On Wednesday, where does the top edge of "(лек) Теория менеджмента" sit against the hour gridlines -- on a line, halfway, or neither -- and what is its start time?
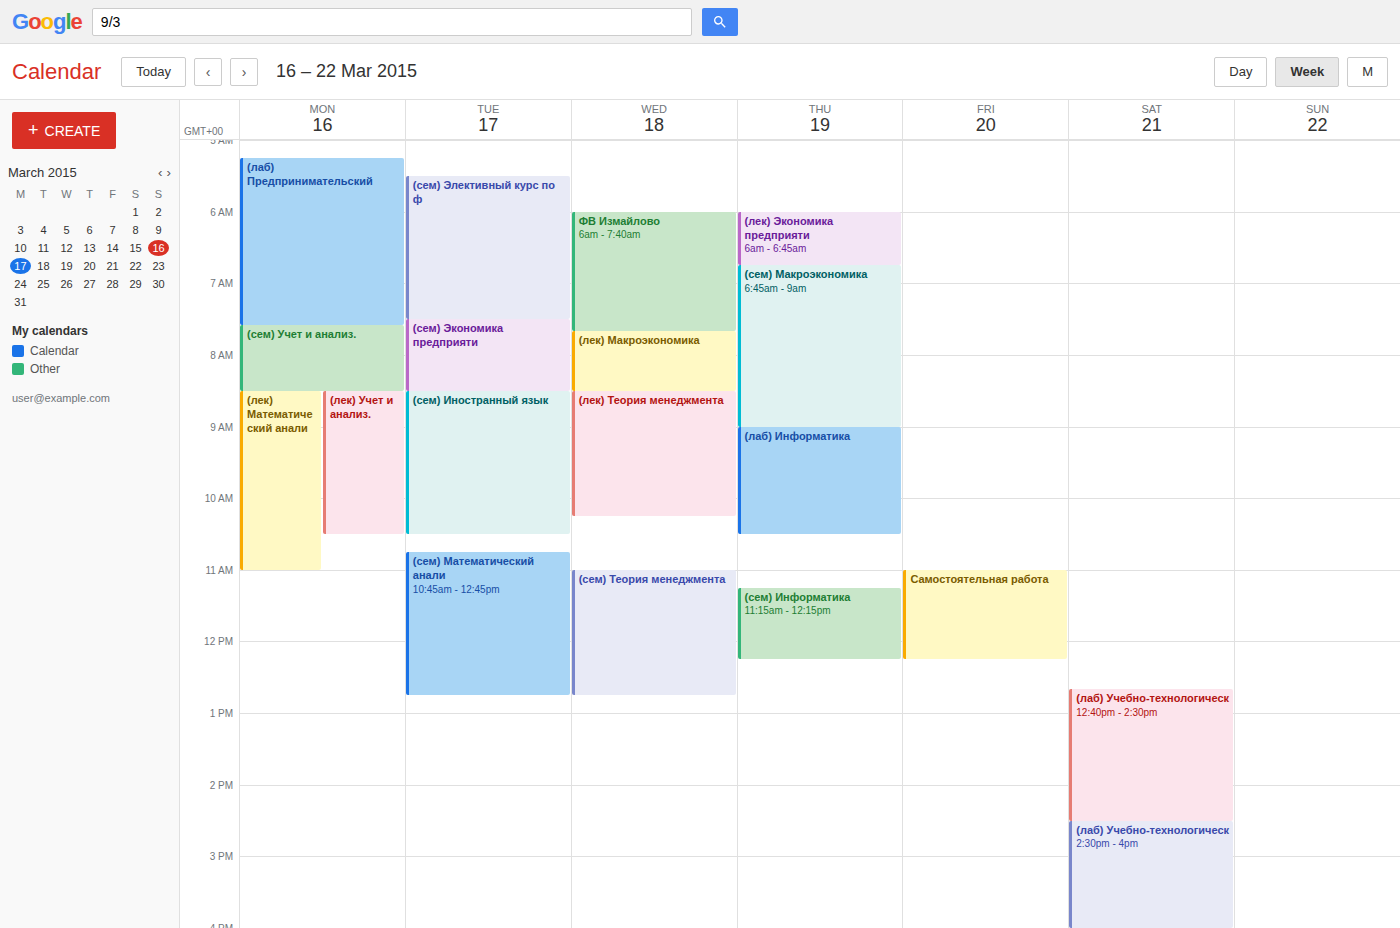
8:30 AM -- halfway between the 8 AM and 9 AM lines.